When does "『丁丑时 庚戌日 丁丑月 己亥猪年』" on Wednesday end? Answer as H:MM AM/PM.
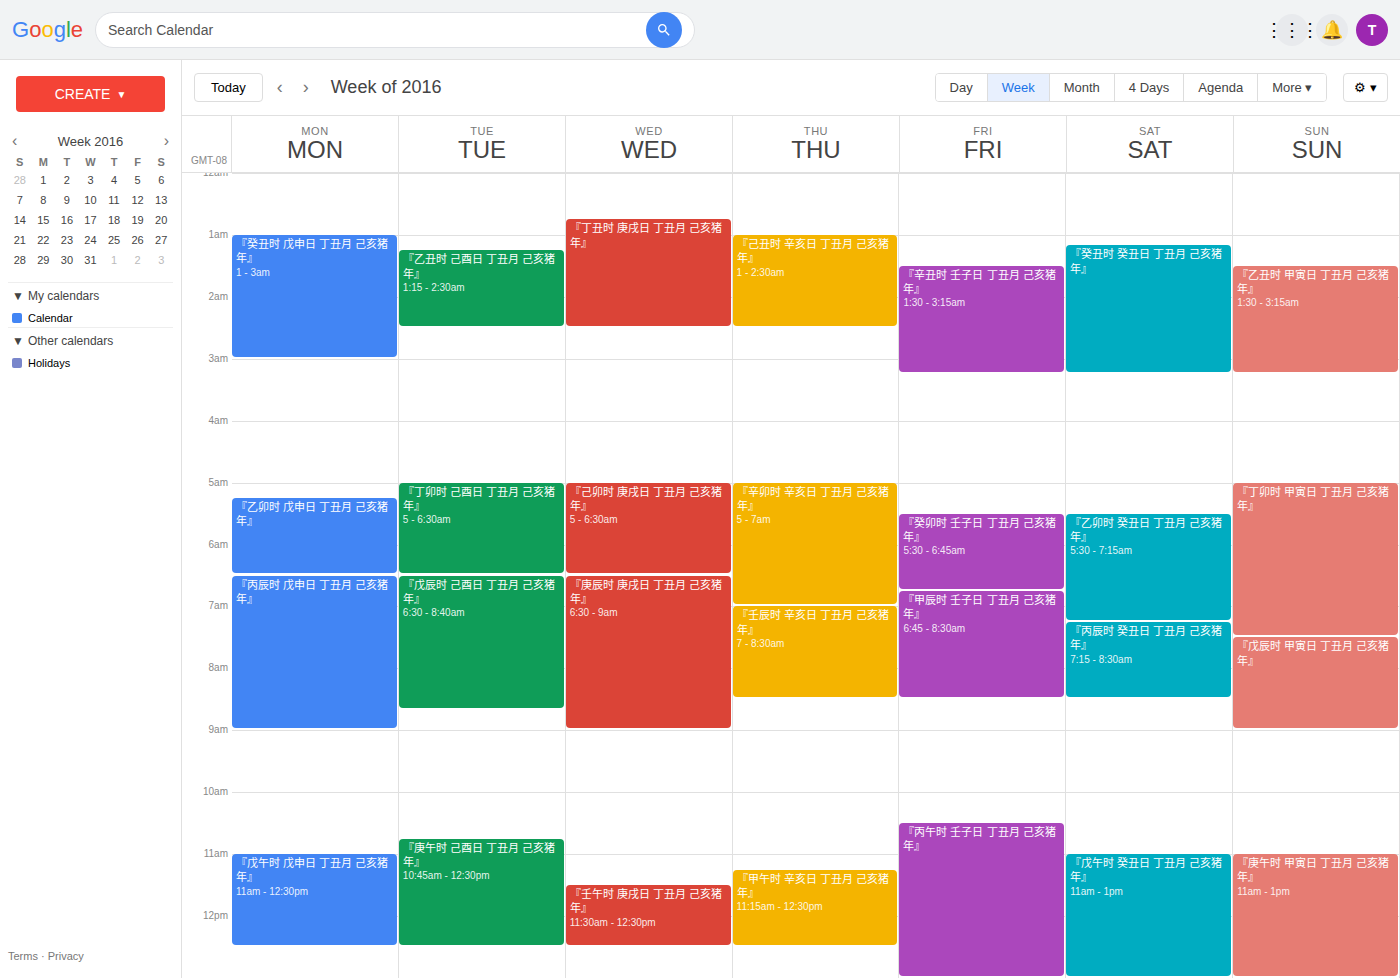
2:30 AM